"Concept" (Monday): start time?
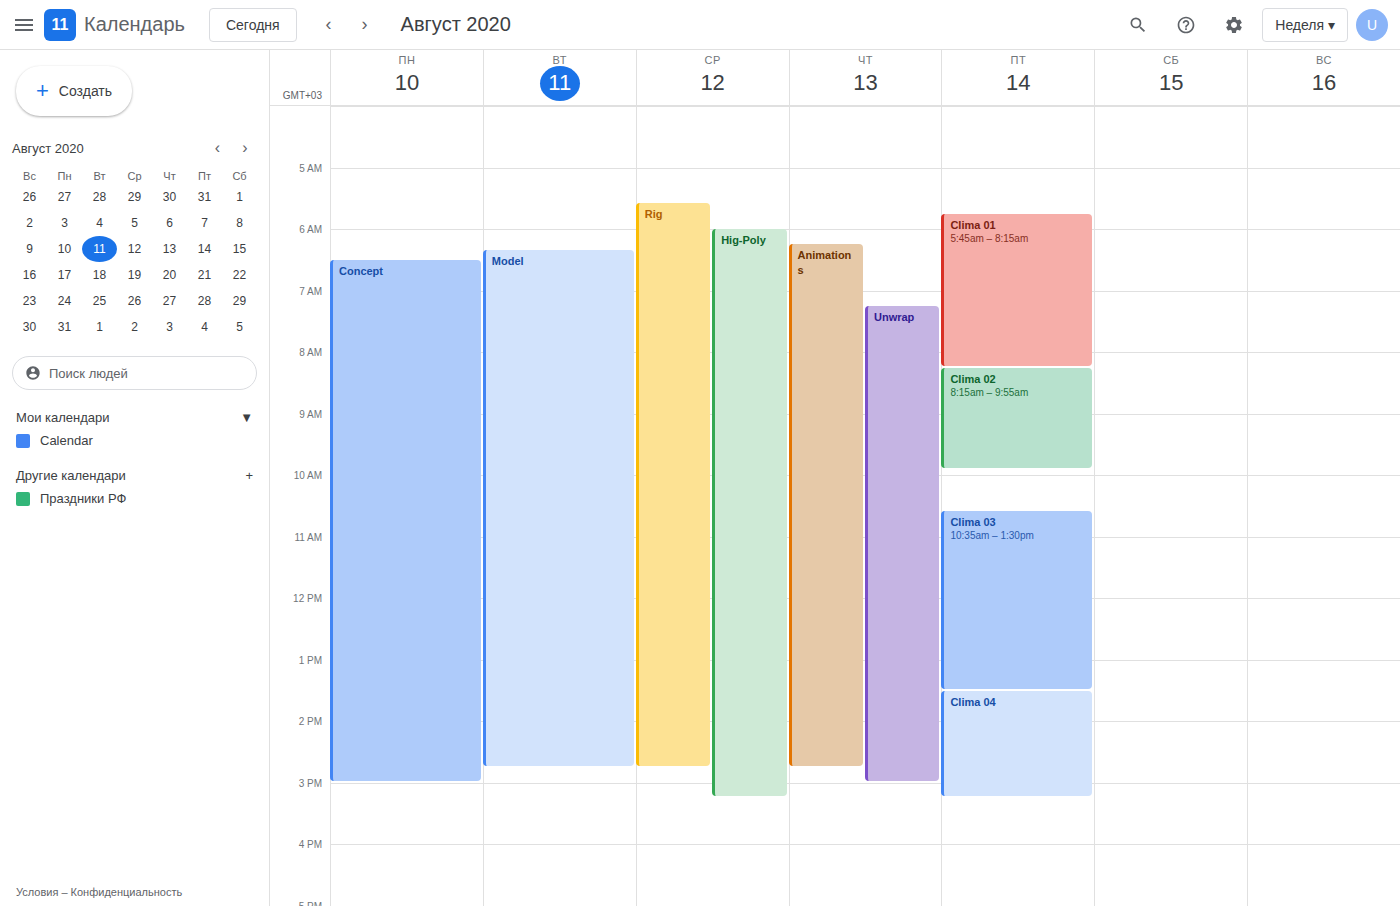
6:30 AM